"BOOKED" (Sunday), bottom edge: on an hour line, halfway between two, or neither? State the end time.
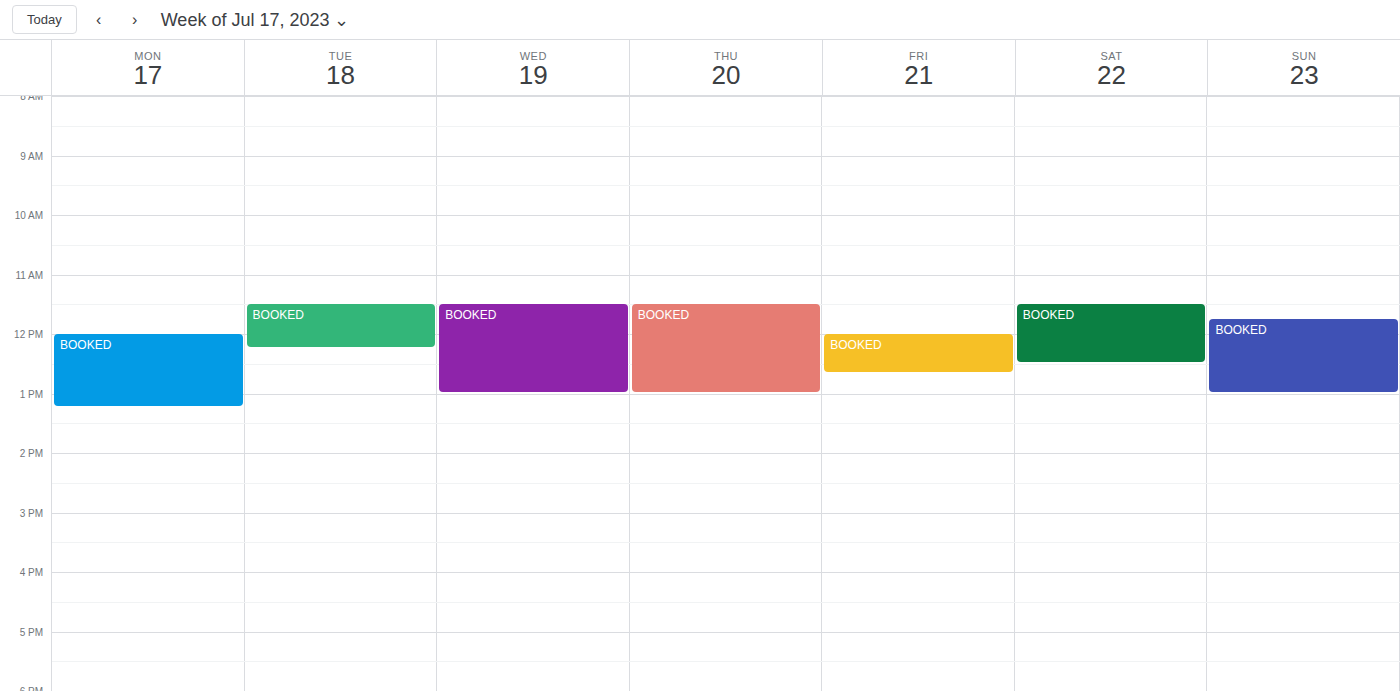
1:00 PM -- exactly on the 1 PM line.